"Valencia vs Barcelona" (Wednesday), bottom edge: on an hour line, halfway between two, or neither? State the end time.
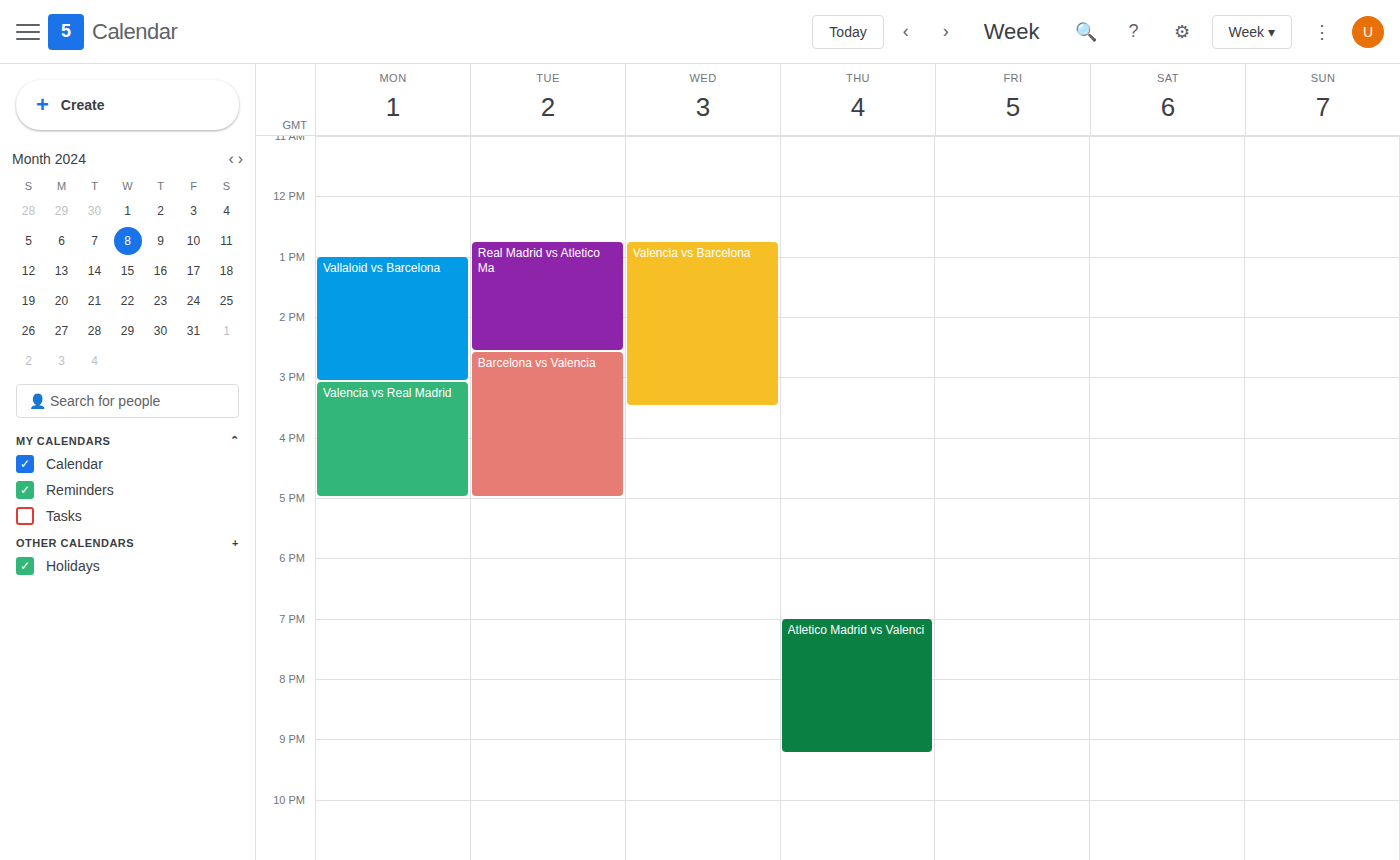
3:30 PM -- halfway between the 3 PM and 4 PM lines.